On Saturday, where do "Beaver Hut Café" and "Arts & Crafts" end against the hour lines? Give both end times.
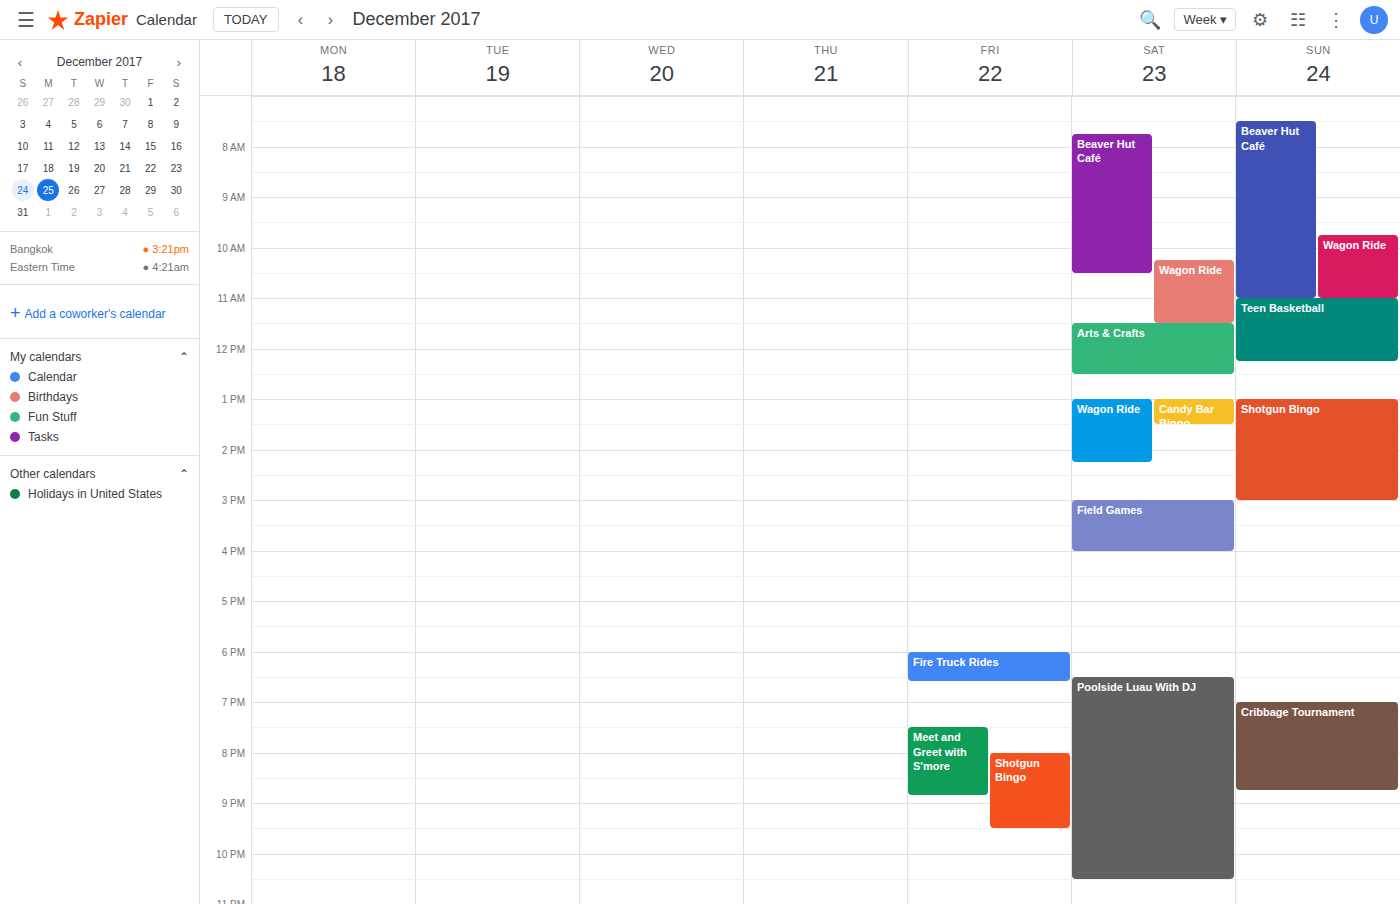
"Beaver Hut Café": 10:30 AM, halfway between the 10 AM and 11 AM lines. "Arts & Crafts": 12:30 PM, halfway between the 12 PM and 1 PM lines.